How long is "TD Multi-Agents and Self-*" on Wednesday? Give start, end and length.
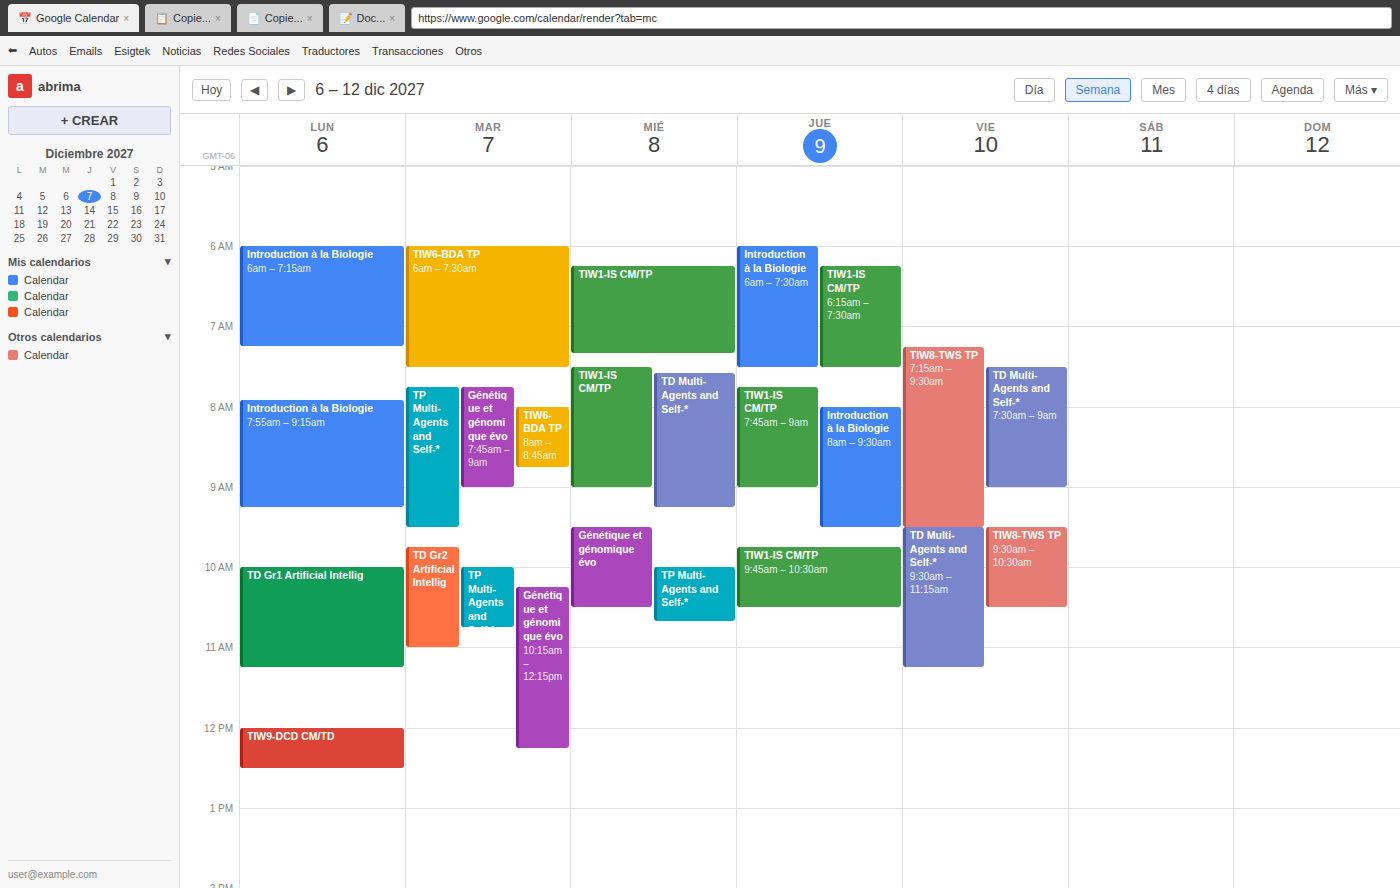
7:35 AM to 9:15 AM, 1 hour 40 minutes